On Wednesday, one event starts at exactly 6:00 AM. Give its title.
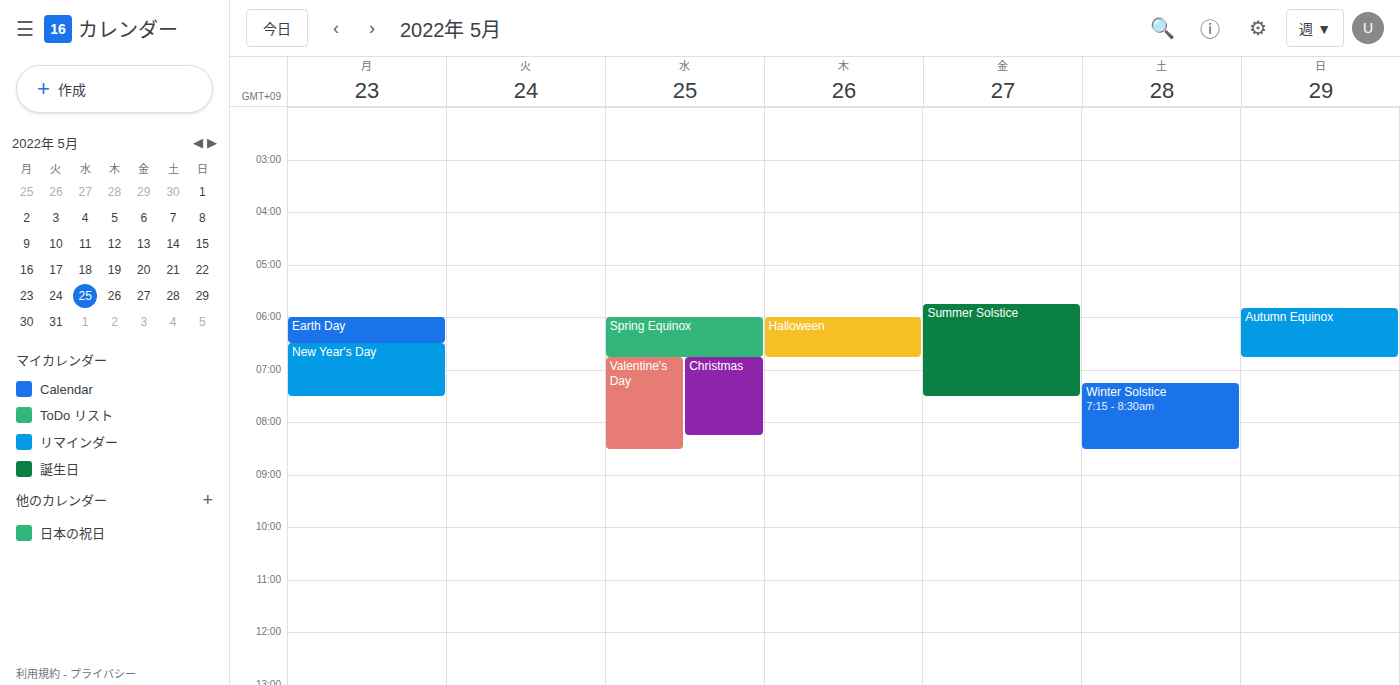
"Spring Equinox"